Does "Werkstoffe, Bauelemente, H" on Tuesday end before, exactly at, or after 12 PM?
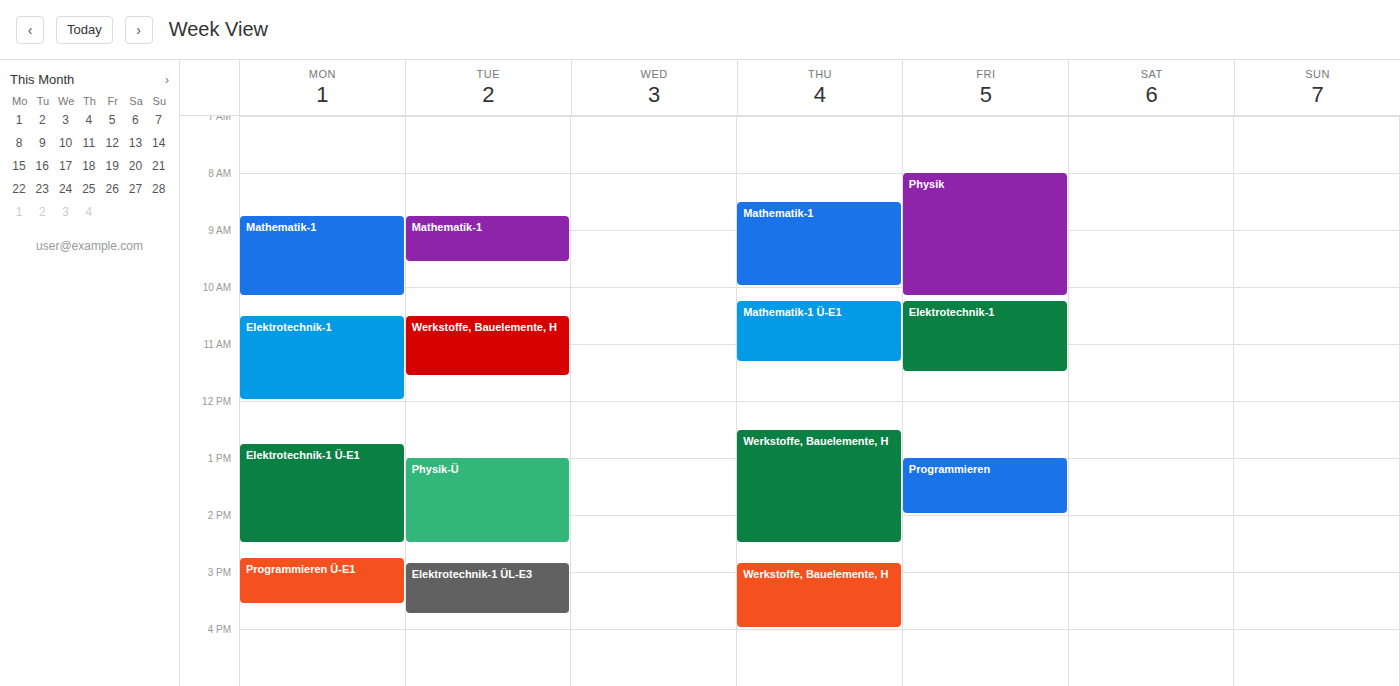
11:35 AM -- before 12 PM, 25 minutes above the 12 PM line.